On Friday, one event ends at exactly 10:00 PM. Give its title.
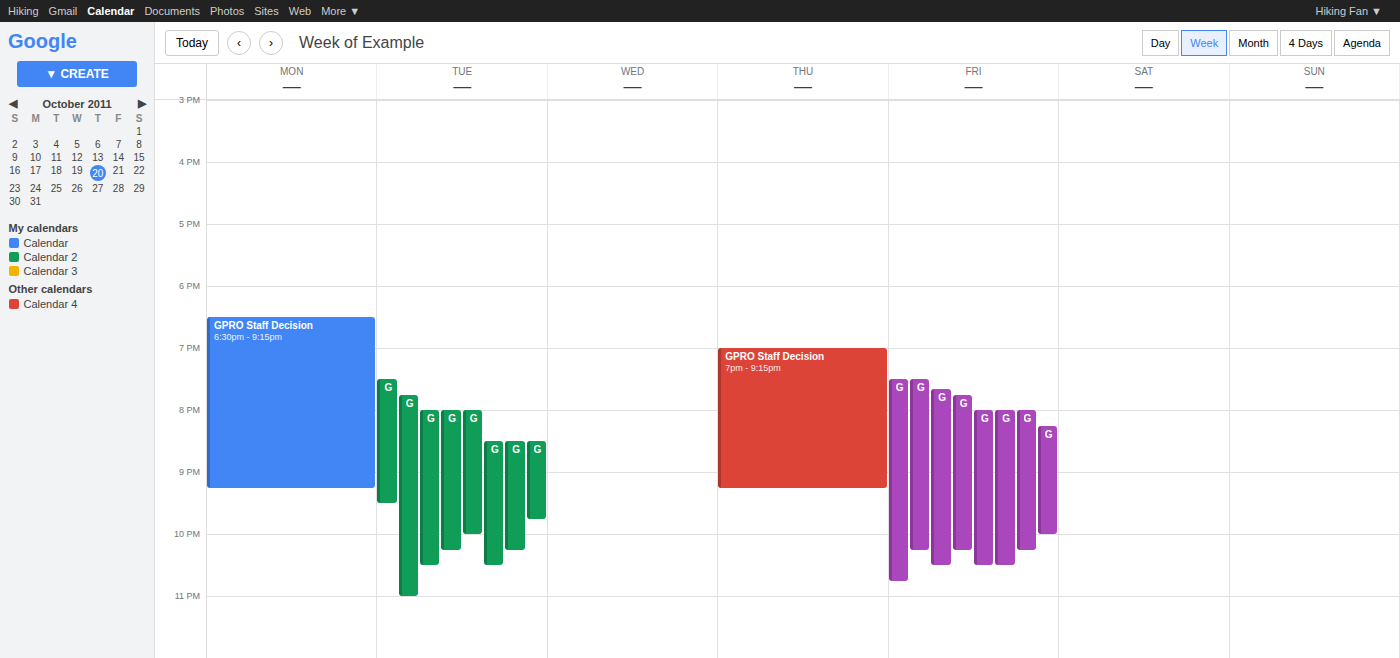
"GPRO Race #13 Bremgarten"